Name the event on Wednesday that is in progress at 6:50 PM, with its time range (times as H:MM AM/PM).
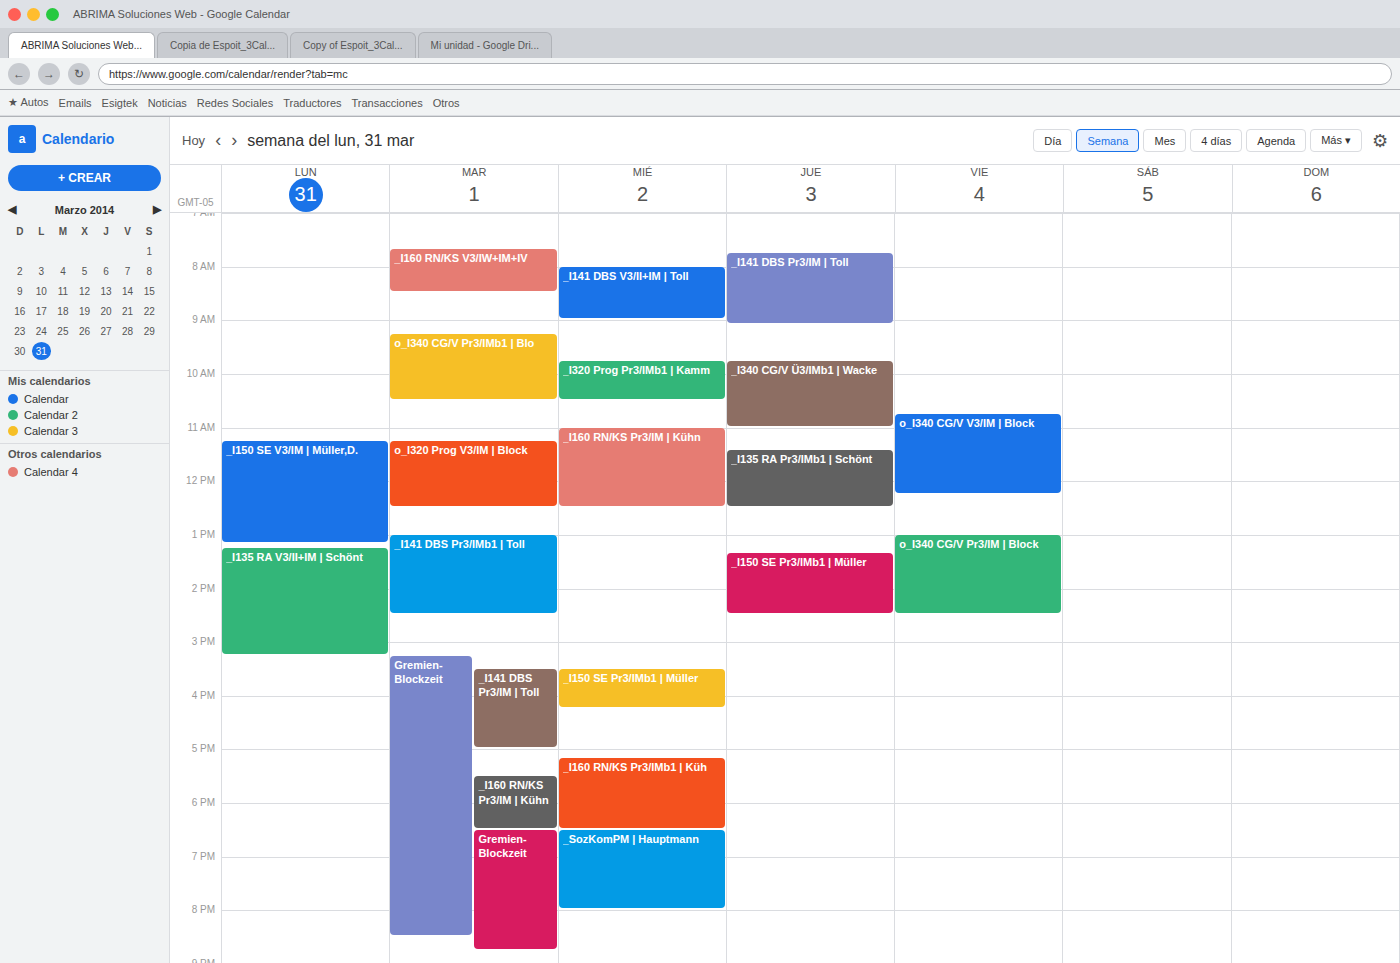
"_SozKomPM | Hauptmann", 6:30 PM to 8:00 PM